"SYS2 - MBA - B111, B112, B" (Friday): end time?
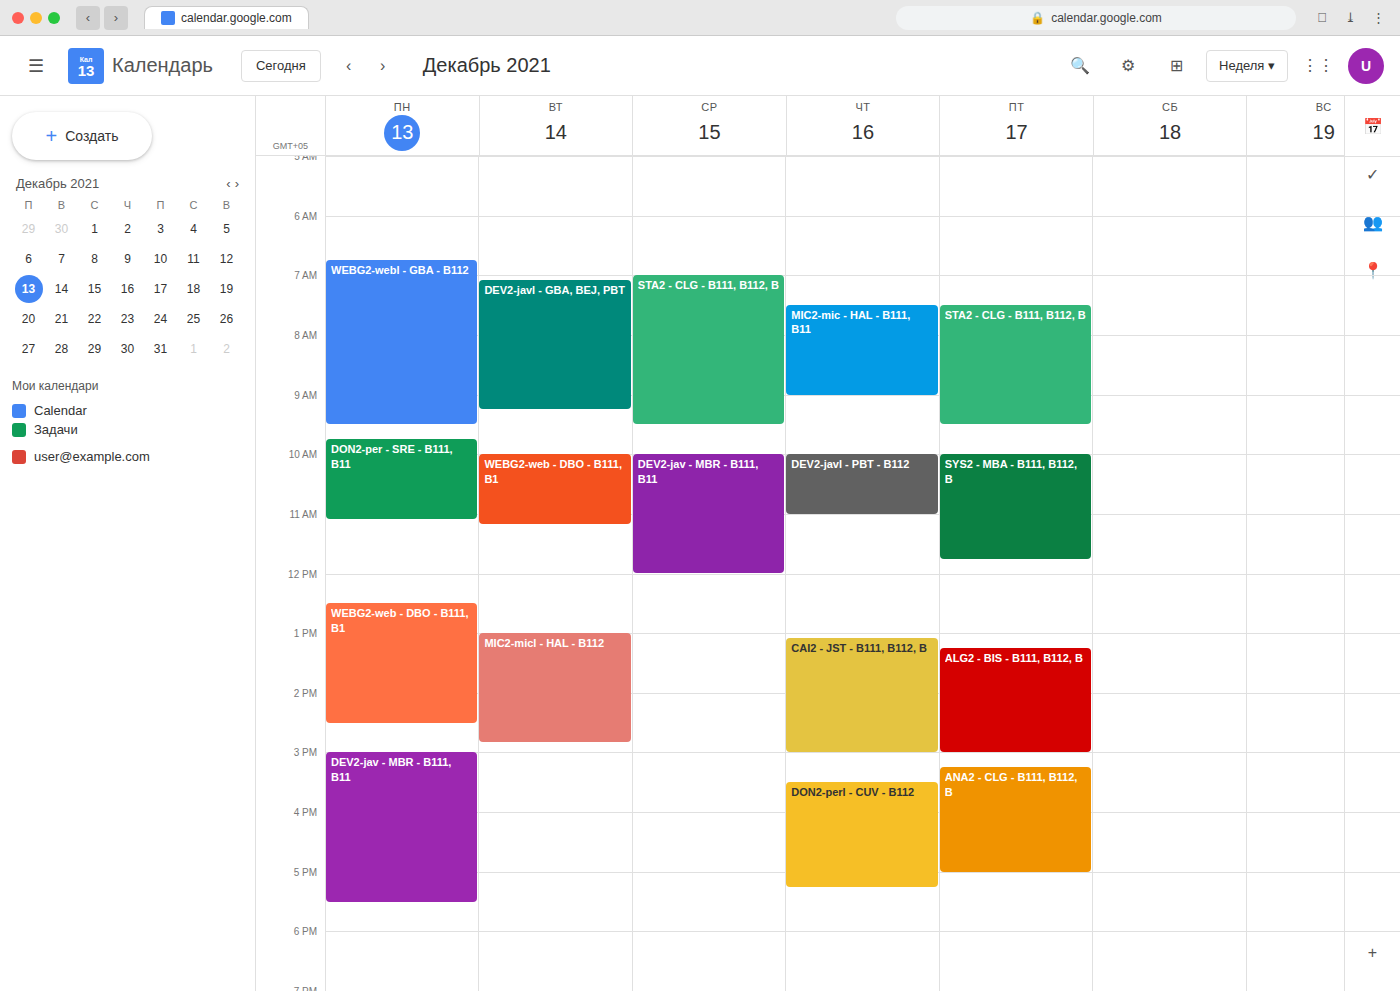
11:45 AM